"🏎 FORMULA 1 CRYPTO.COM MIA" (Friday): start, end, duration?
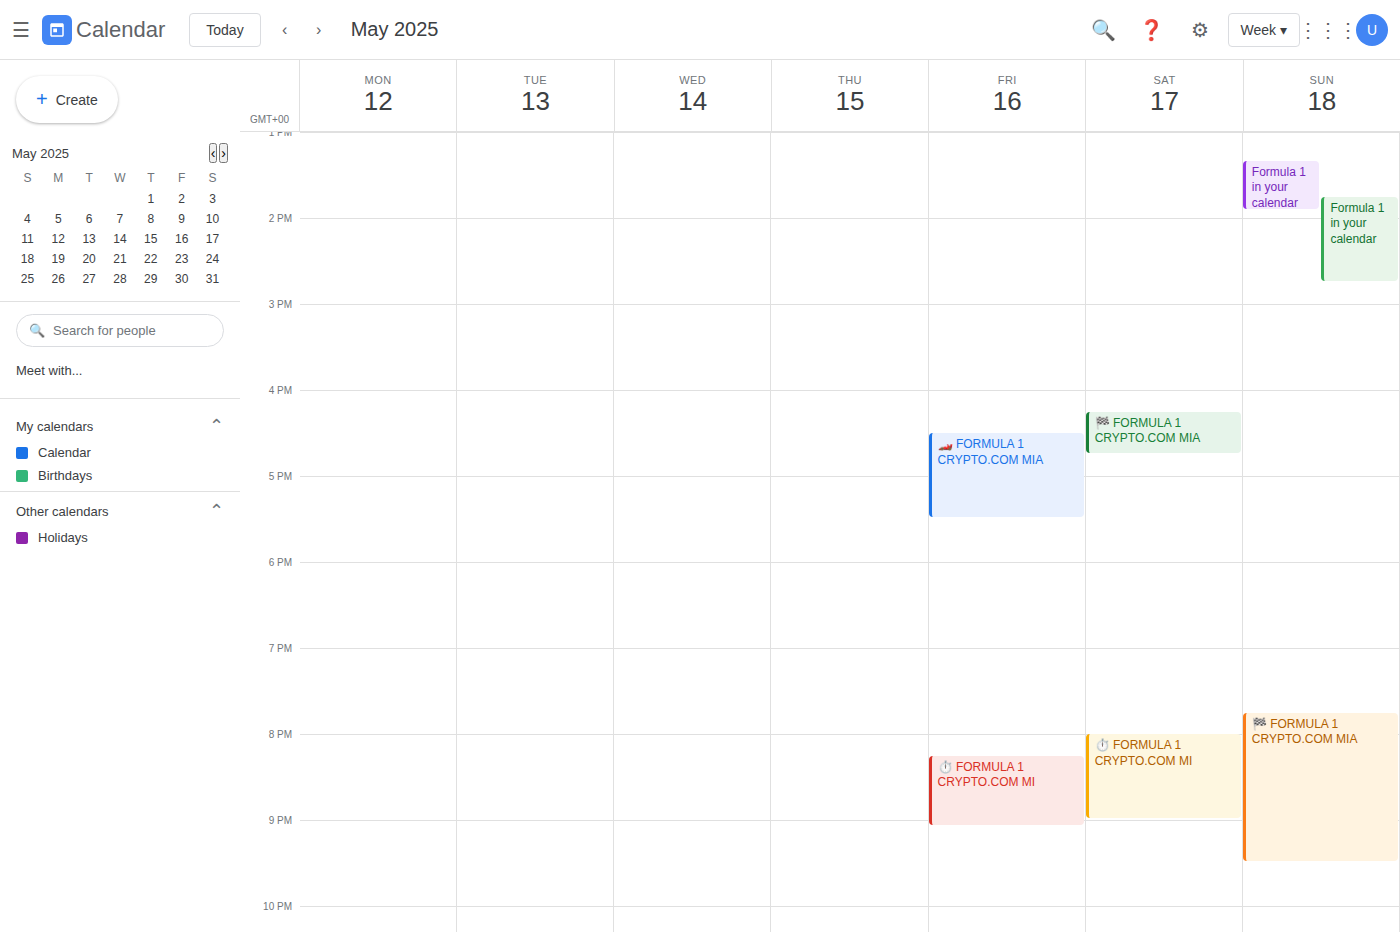
4:30 PM to 5:30 PM, 1 hour